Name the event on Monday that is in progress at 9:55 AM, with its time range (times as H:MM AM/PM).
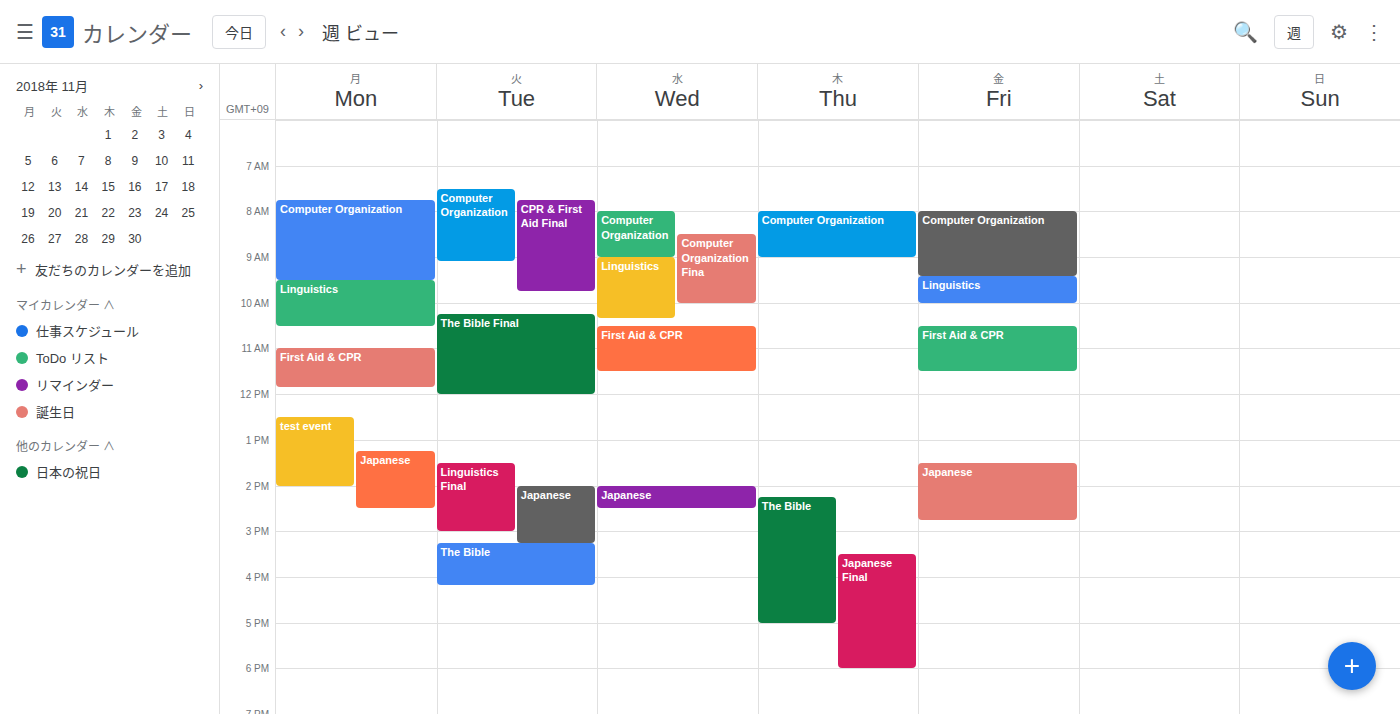
"Linguistics", 9:30 AM to 10:30 AM